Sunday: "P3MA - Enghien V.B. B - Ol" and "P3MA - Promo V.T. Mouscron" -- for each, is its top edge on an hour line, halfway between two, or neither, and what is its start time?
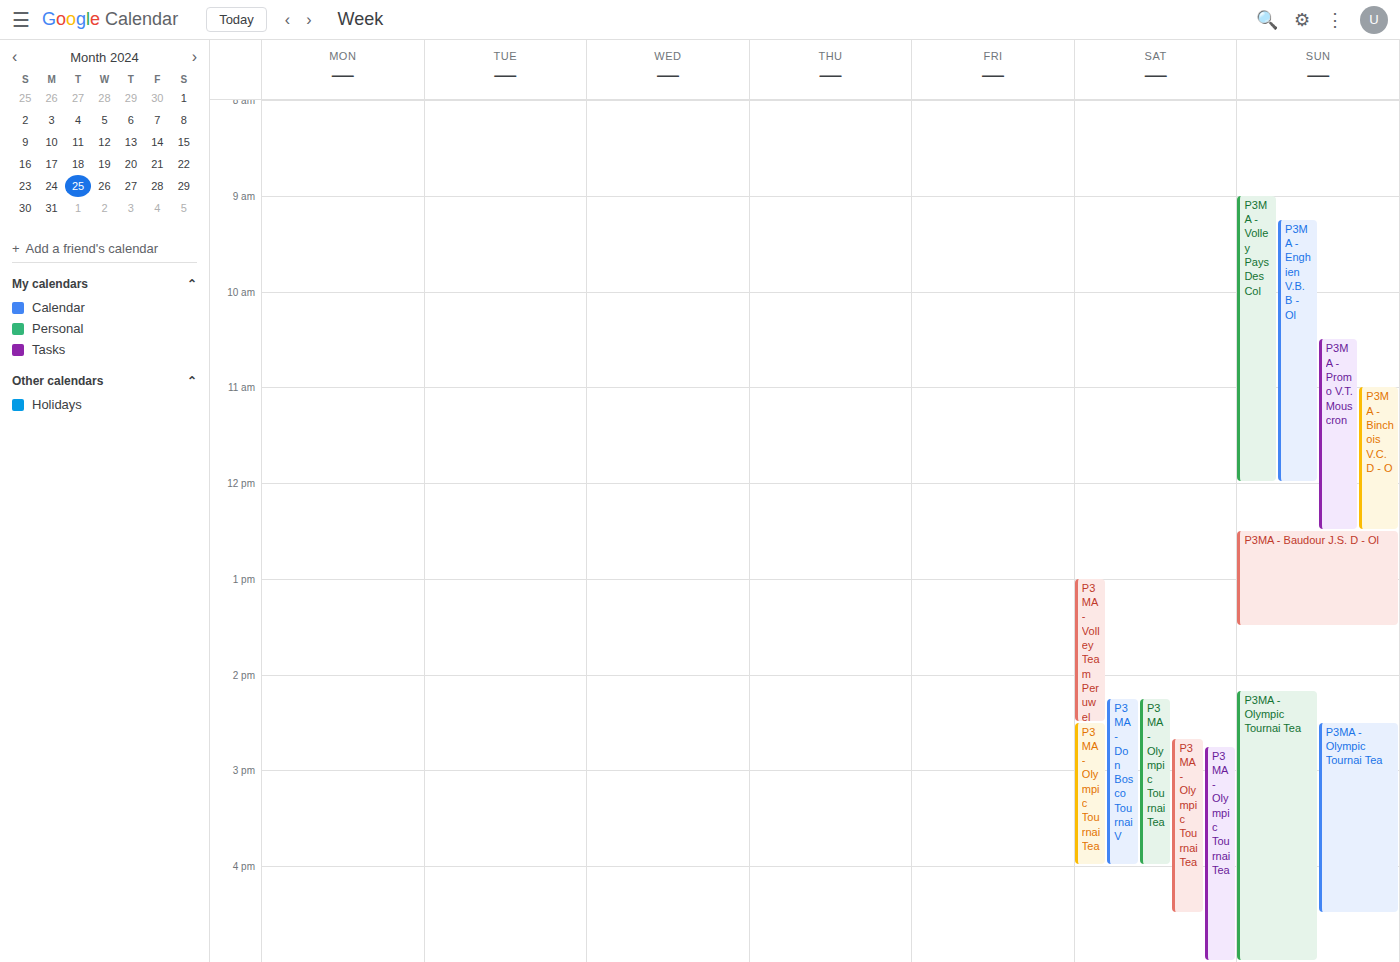
"P3MA - Enghien V.B. B - Ol": 9:15 AM, neither: a quarter of the way from the 9 AM line to the 10 AM line. "P3MA - Promo V.T. Mouscron": 10:30 AM, halfway between the 10 AM and 11 AM lines.